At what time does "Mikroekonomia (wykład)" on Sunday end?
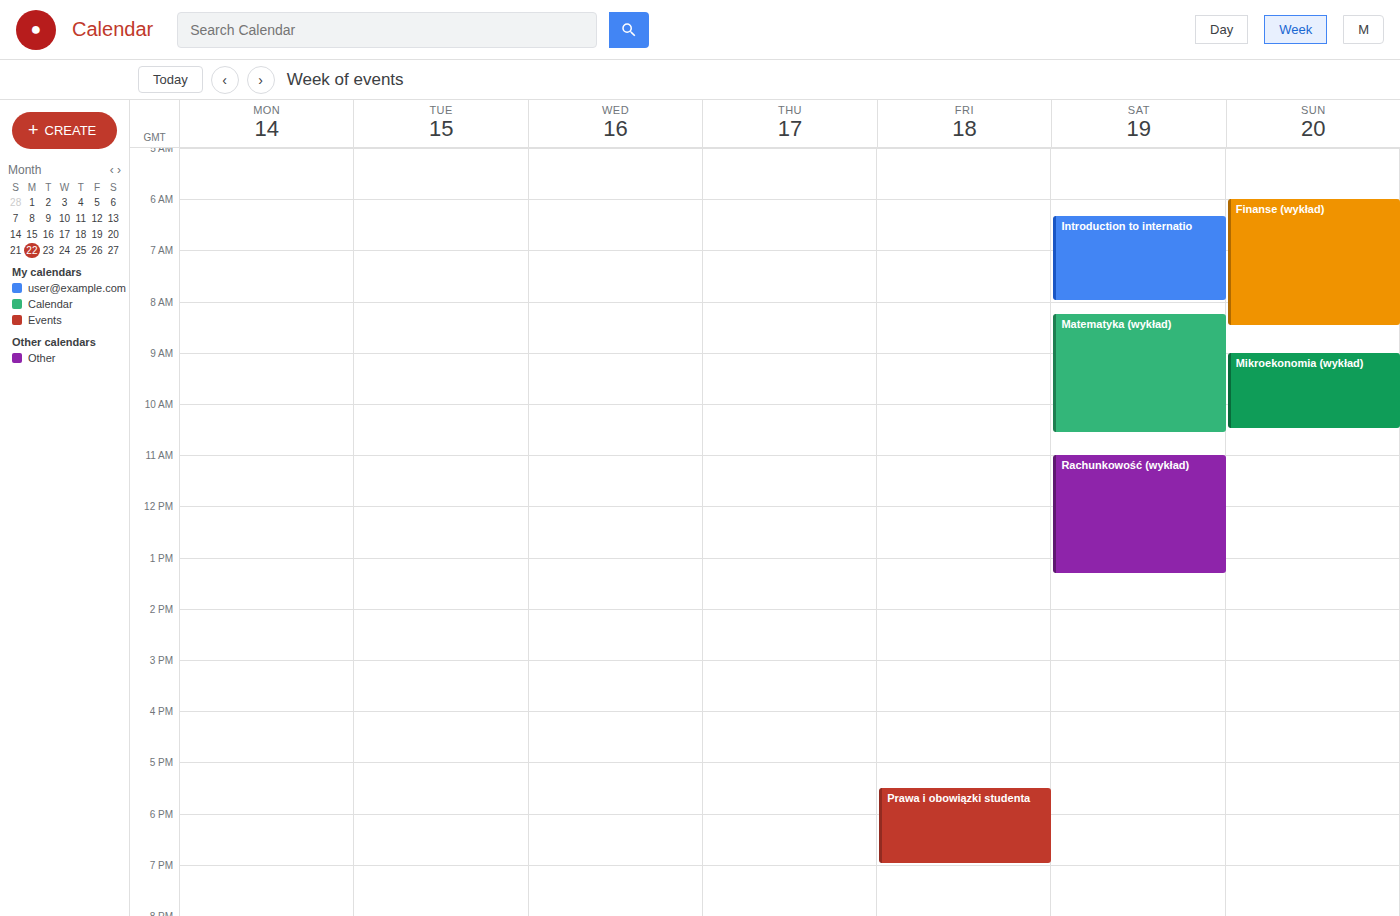
10:30